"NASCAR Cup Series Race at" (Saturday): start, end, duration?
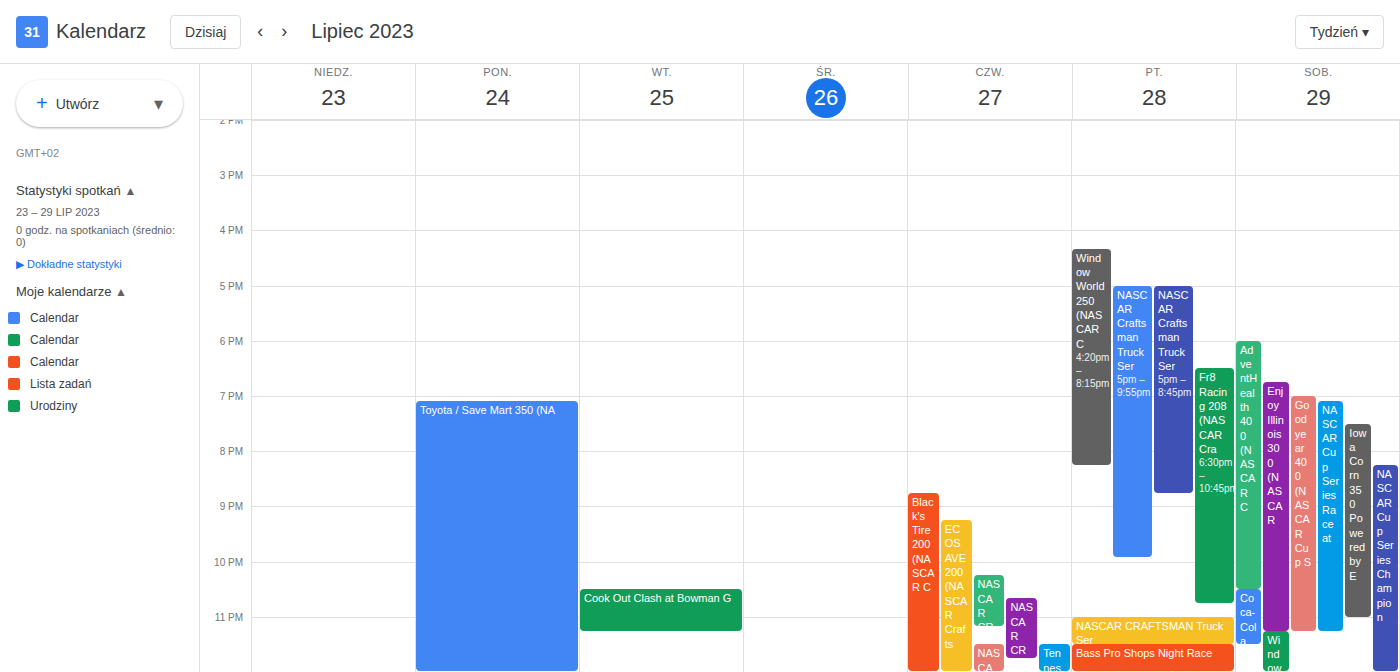
7:05 PM to 11:15 PM, 4 hours 10 minutes